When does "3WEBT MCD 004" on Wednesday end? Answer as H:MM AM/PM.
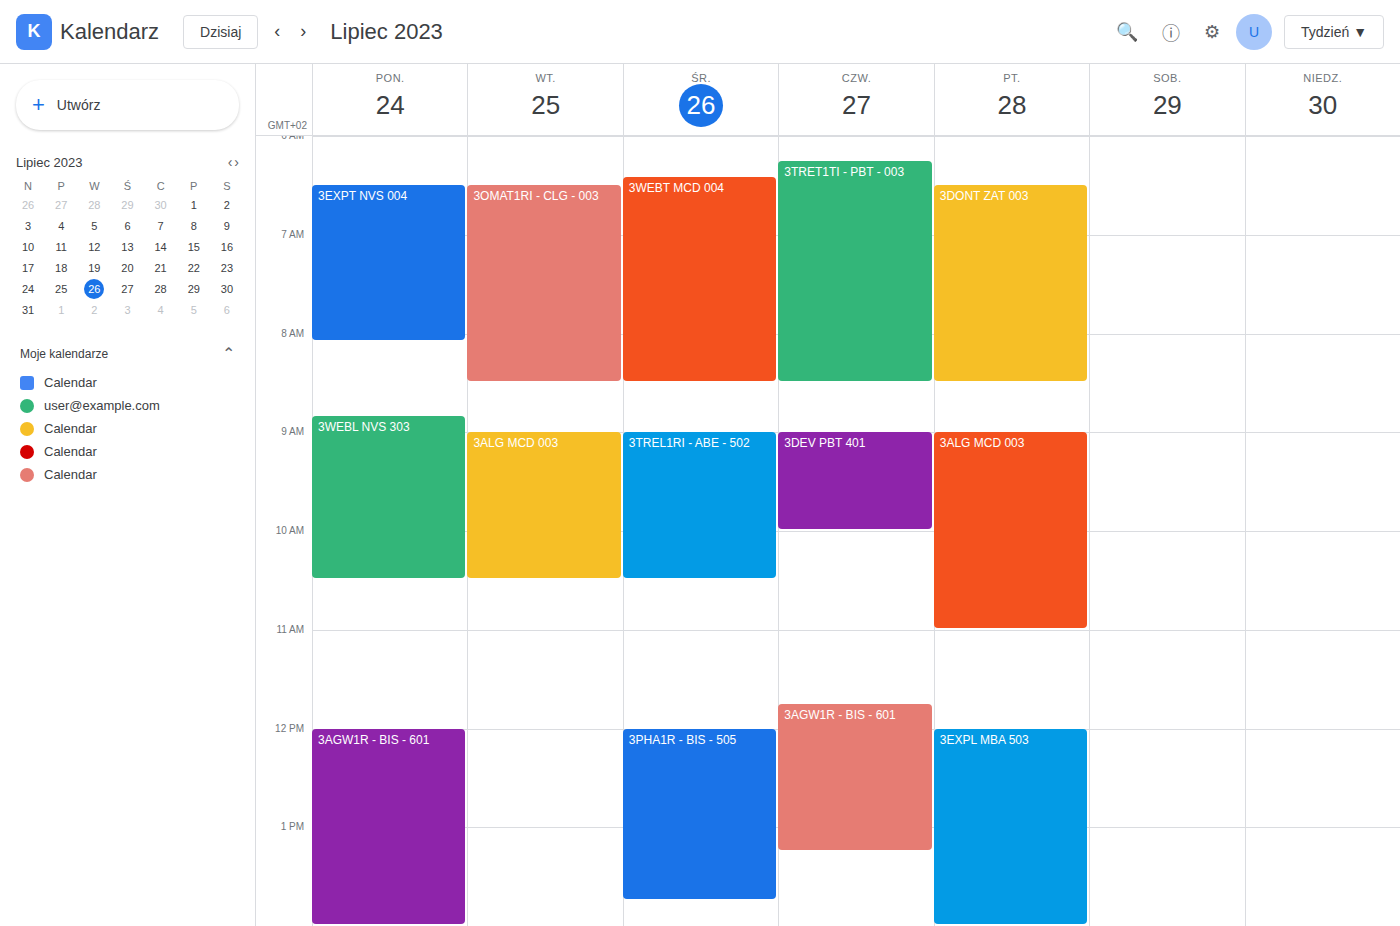
8:30 AM